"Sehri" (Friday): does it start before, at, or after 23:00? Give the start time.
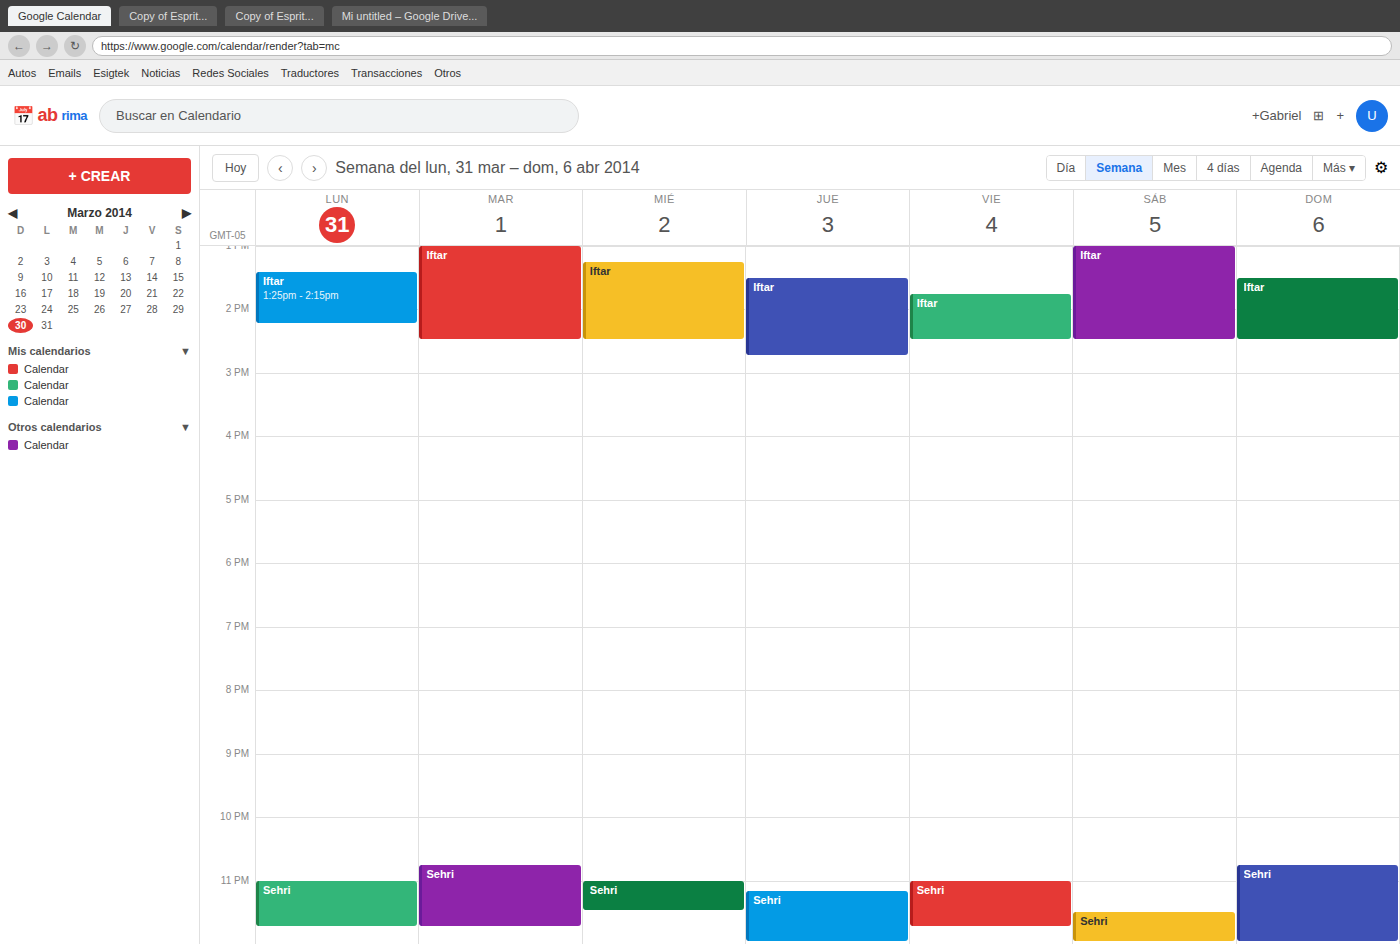
23:00 -- exactly at 23:00, on the 23:00 line.